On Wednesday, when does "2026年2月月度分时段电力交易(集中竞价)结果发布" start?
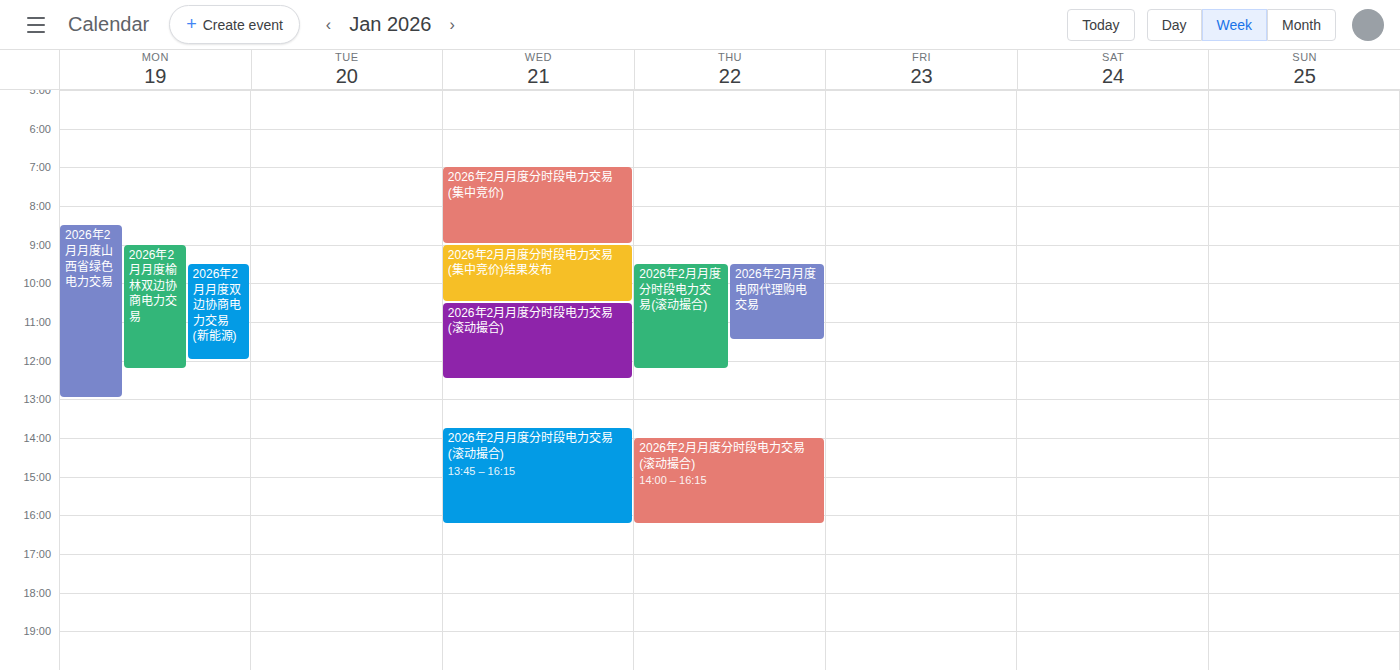
09:00